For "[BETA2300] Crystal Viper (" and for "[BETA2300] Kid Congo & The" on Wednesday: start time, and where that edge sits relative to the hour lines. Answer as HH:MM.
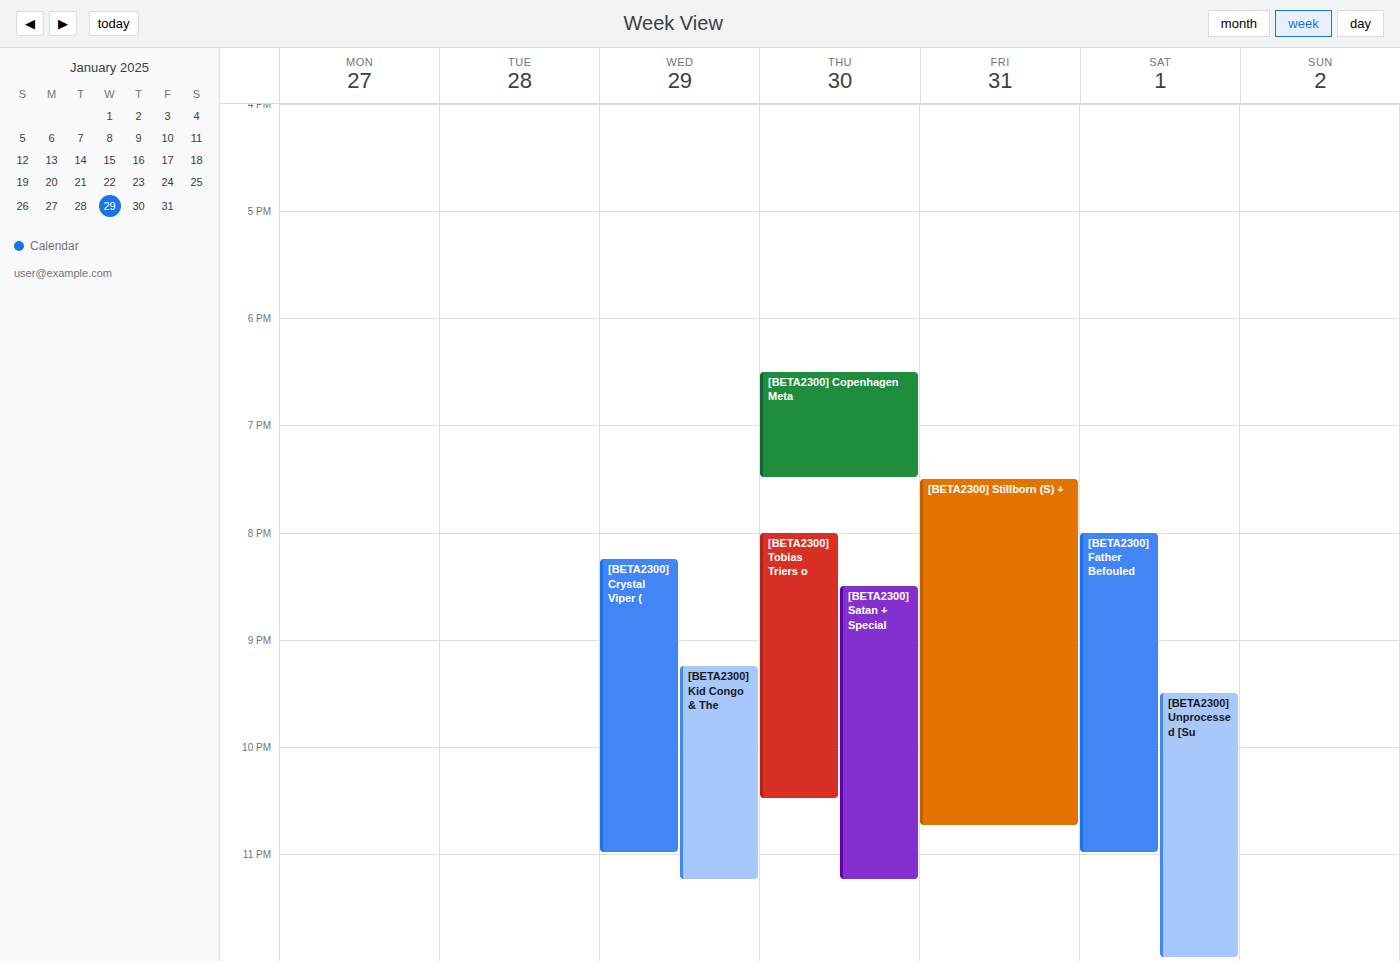
"[BETA2300] Crystal Viper (": 20:15, neither: a quarter of the way from the 20:00 line to the 21:00 line. "[BETA2300] Kid Congo & The": 21:15, neither: a quarter of the way from the 21:00 line to the 22:00 line.